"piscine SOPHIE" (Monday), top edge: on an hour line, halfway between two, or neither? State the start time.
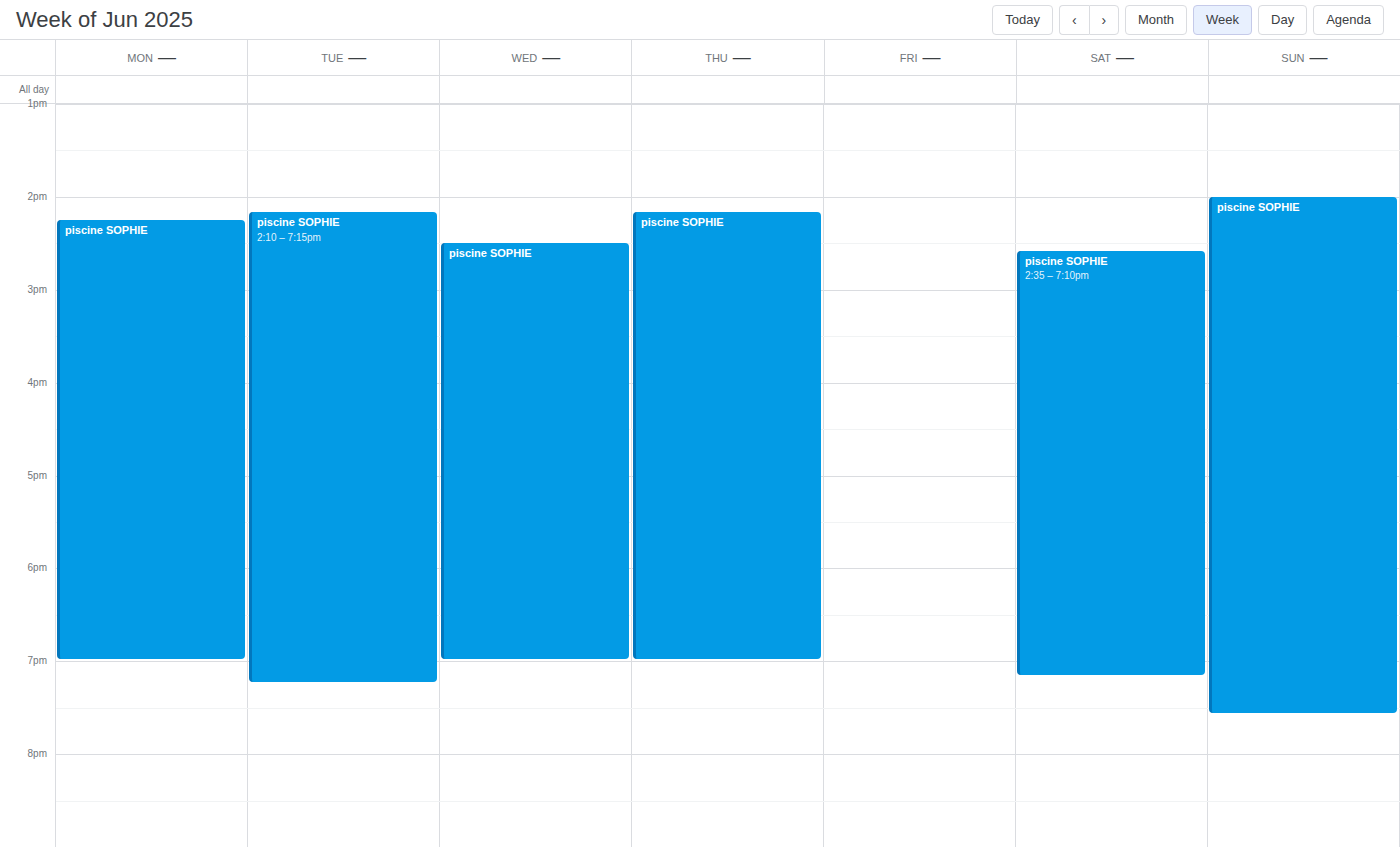
14:15 -- neither: a quarter of the way from the 14:00 line to the 15:00 line.